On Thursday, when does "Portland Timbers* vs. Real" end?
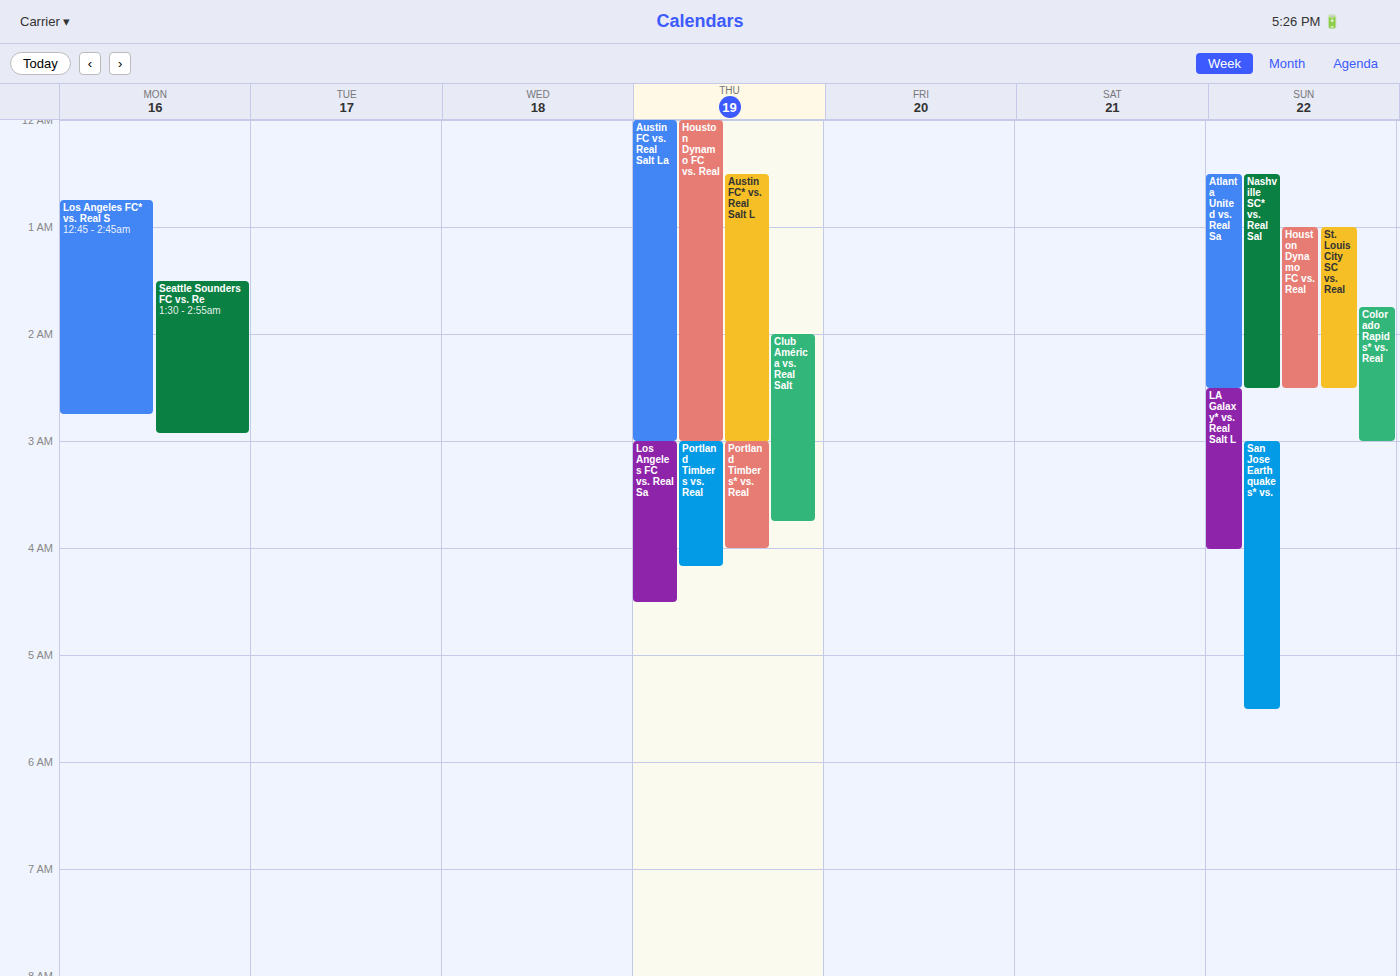
4:00 AM